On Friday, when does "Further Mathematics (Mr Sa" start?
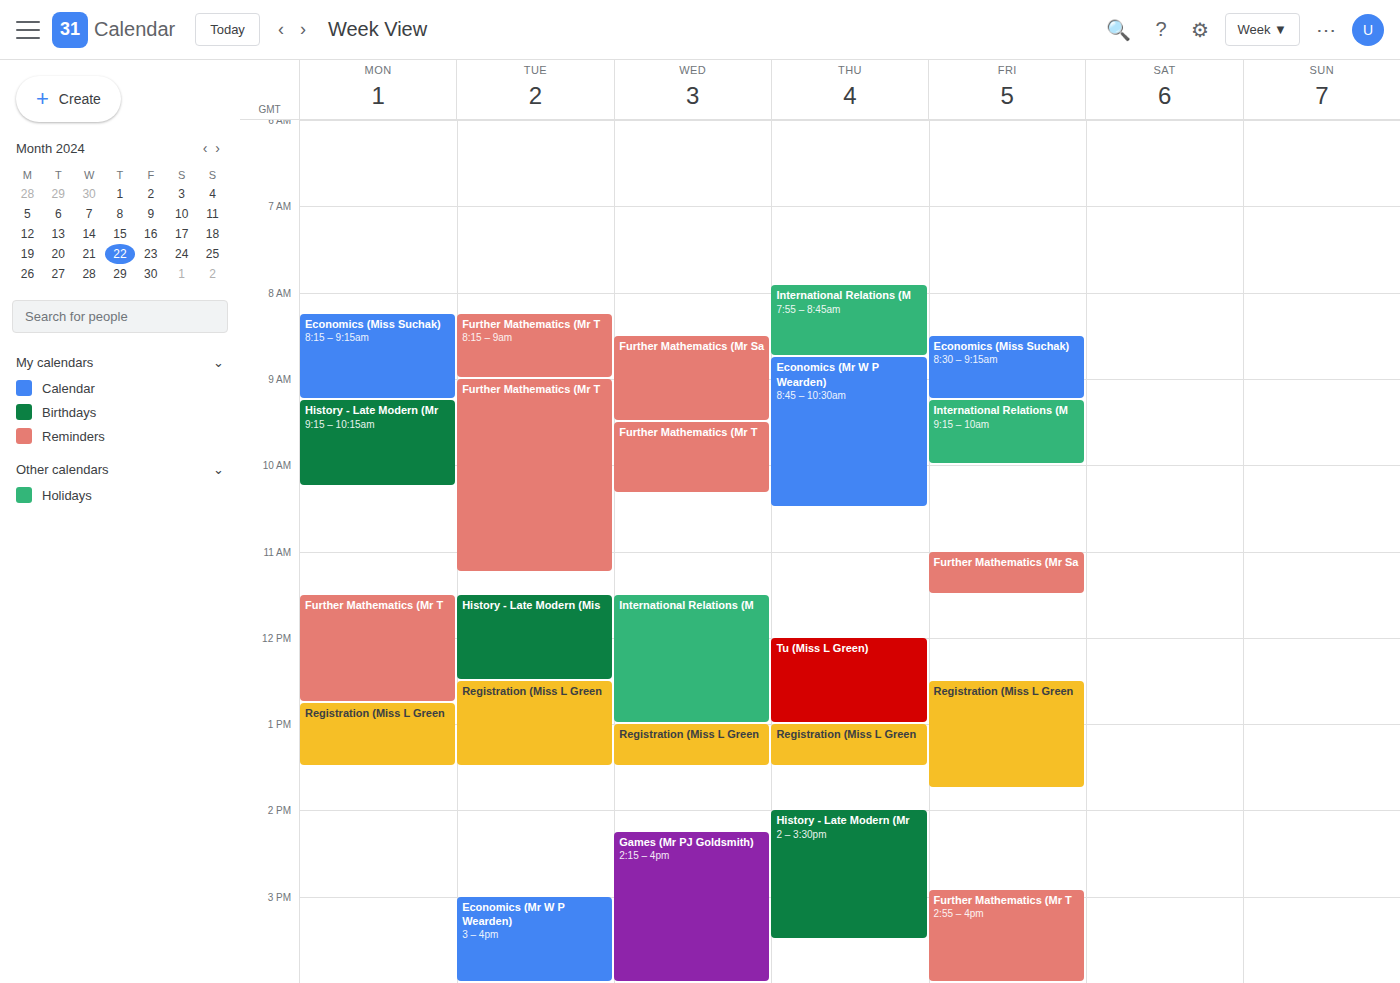
11:00 AM